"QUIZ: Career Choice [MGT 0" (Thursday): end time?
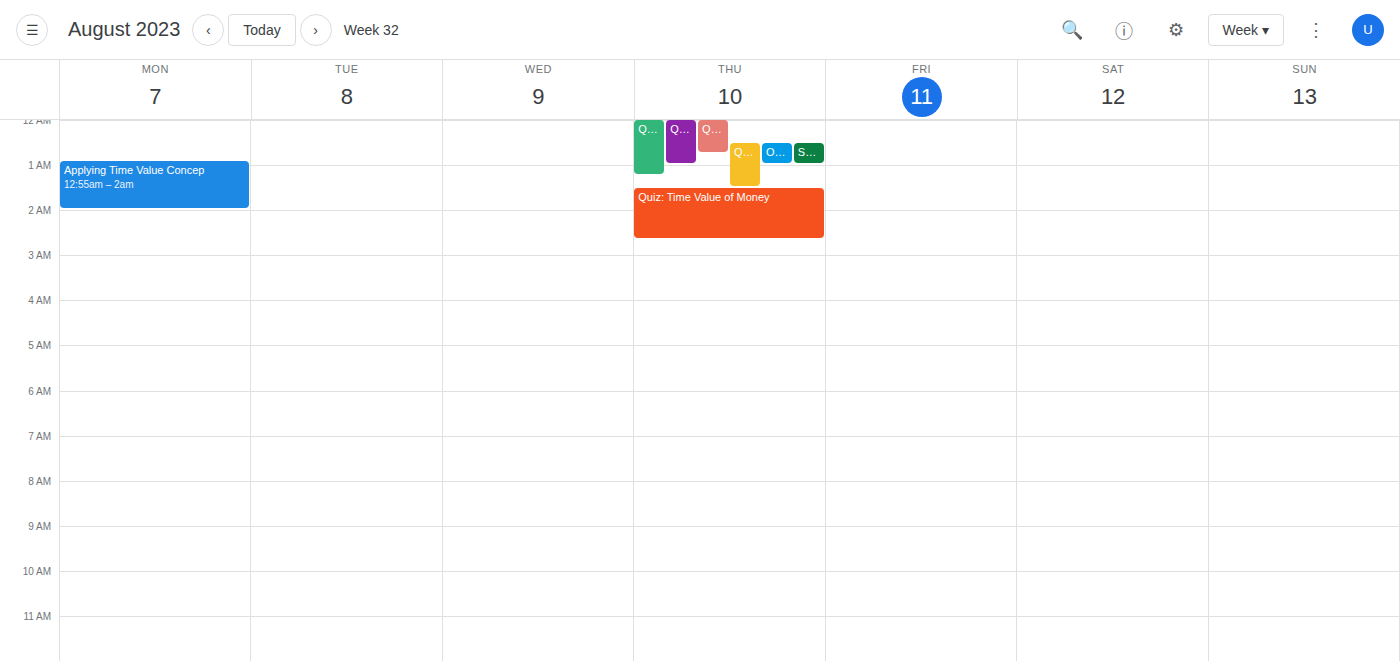
1:00 AM